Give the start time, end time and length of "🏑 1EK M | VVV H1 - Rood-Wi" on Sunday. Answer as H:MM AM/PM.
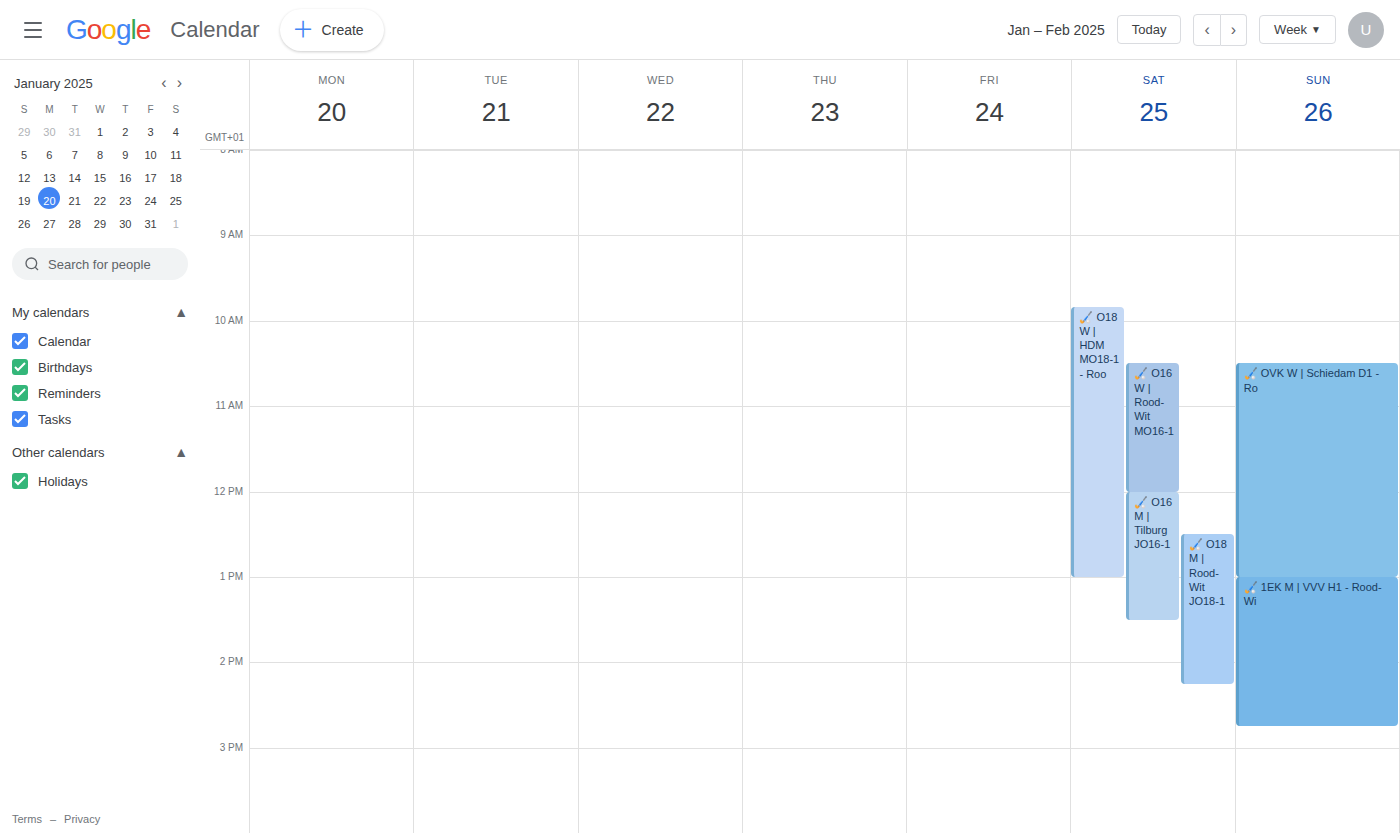
1:00 PM to 2:45 PM, 1 hour 45 minutes